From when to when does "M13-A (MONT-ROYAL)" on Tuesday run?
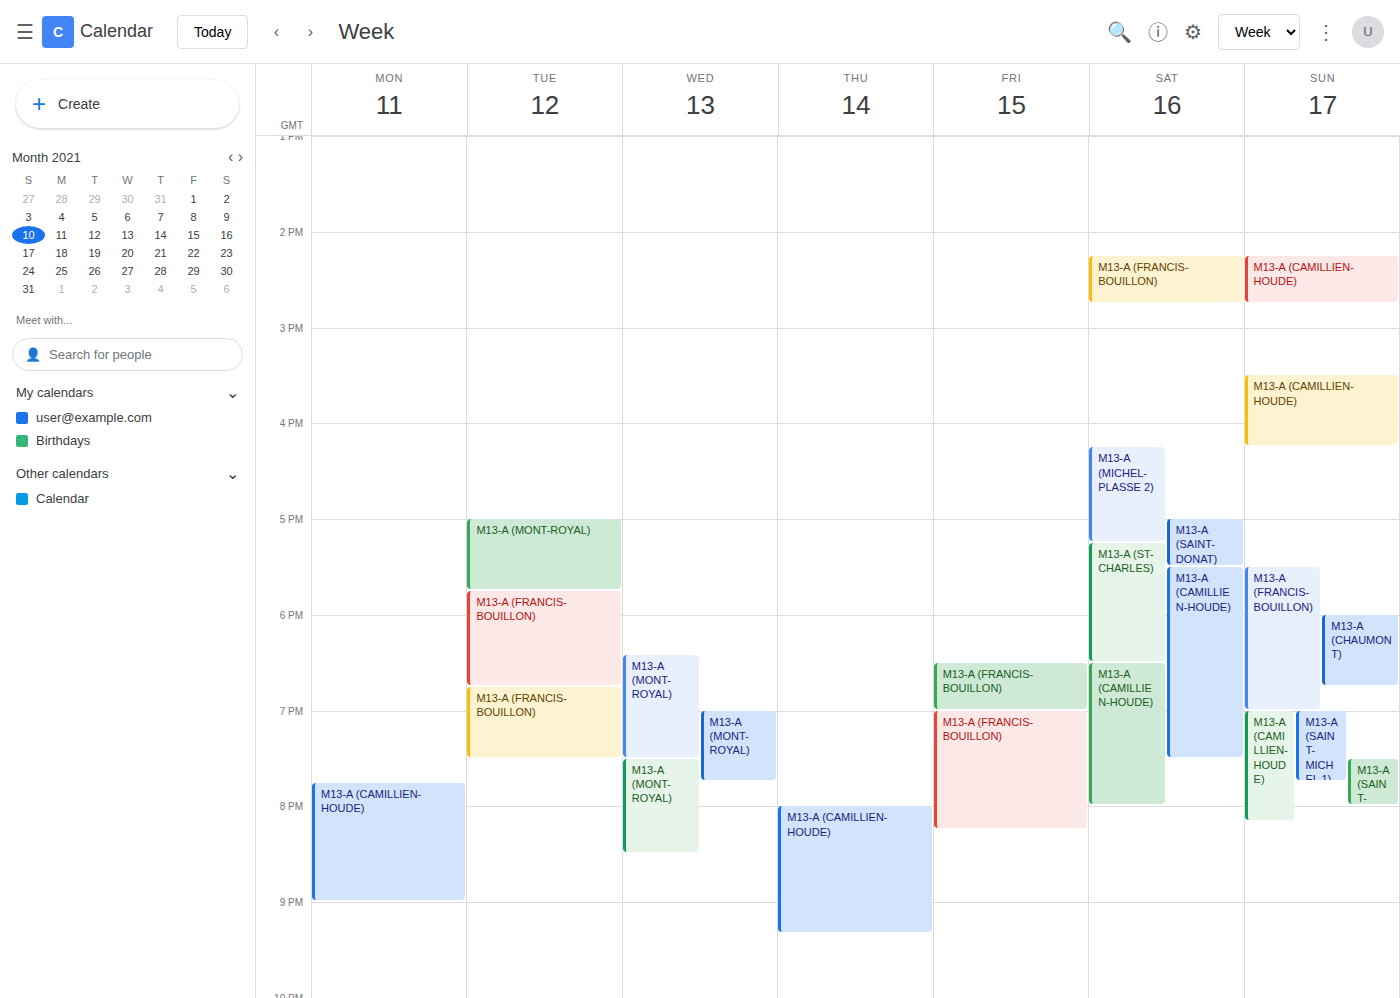
5:00 PM to 5:45 PM